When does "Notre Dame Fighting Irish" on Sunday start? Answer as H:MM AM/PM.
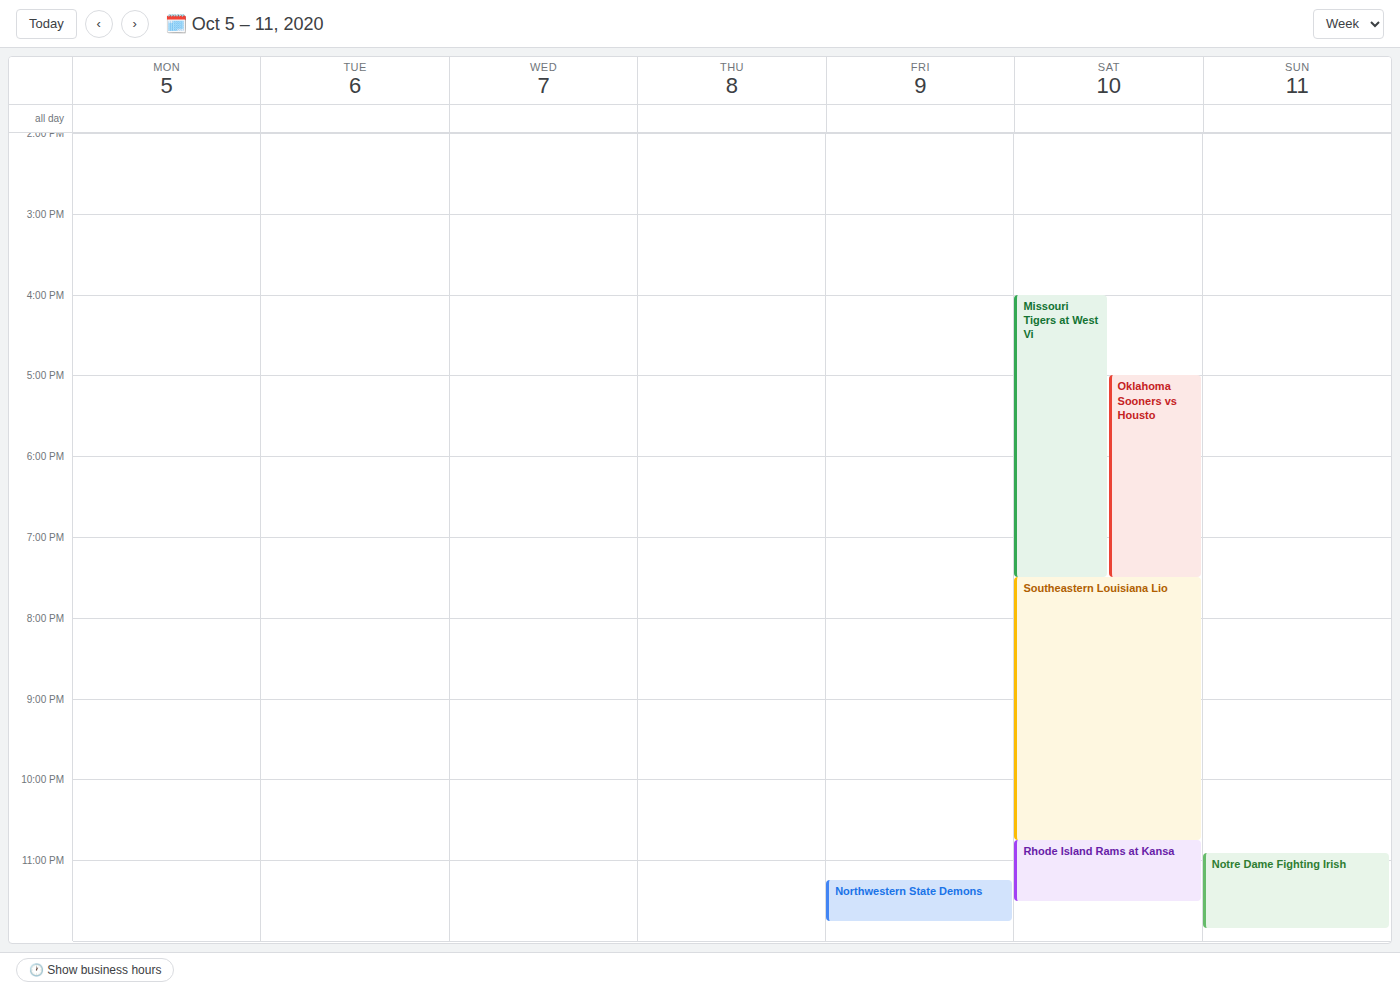
10:55 PM